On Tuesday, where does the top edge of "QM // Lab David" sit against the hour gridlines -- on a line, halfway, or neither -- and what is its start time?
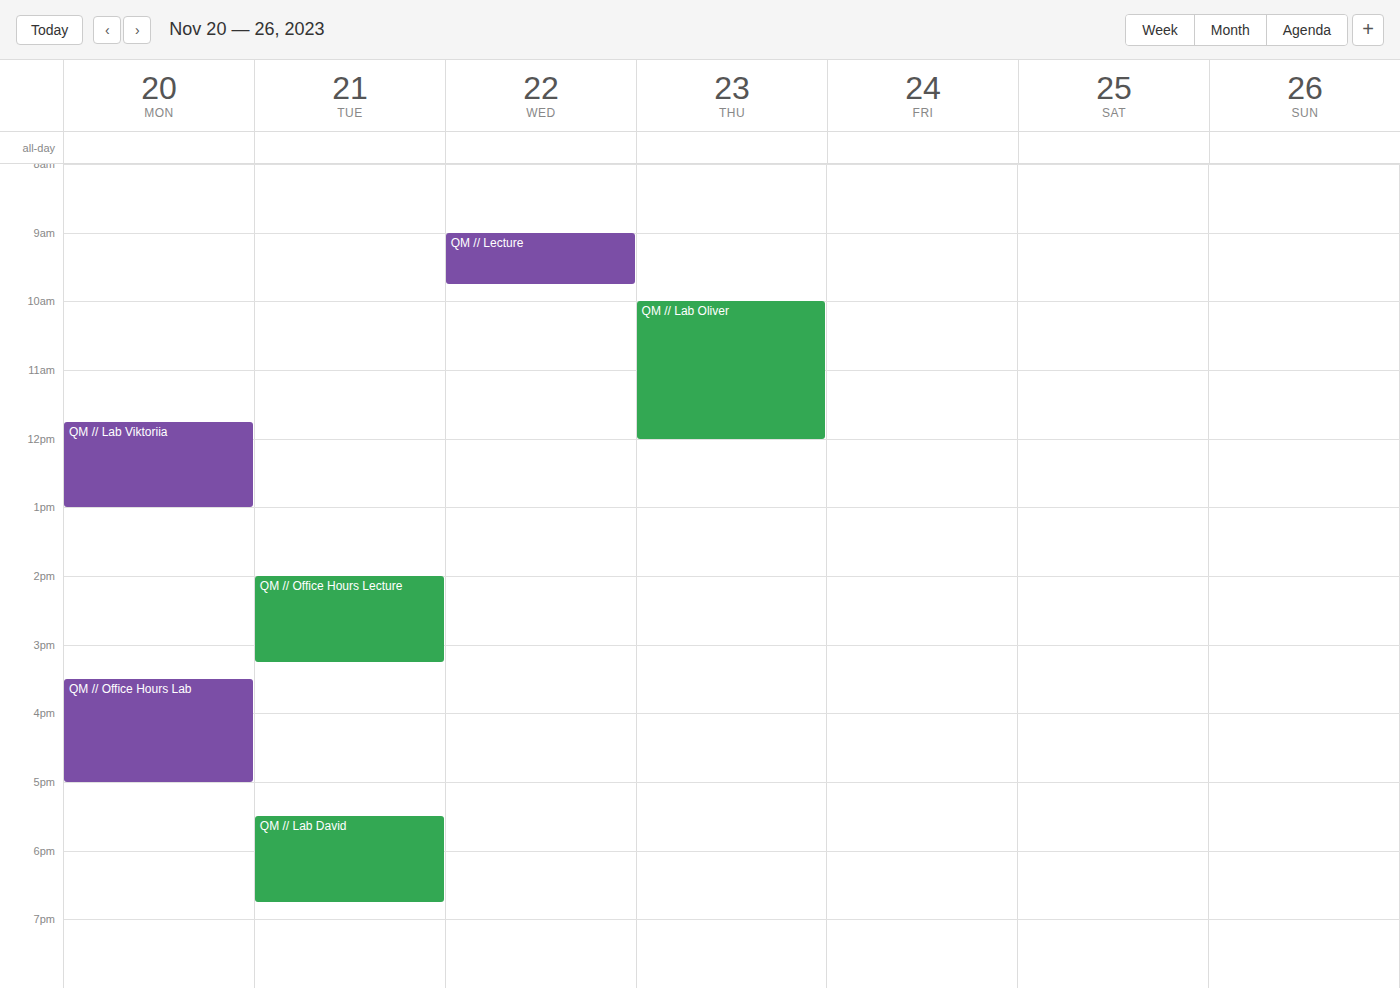
5:30 PM -- halfway between the 5 PM and 6 PM lines.